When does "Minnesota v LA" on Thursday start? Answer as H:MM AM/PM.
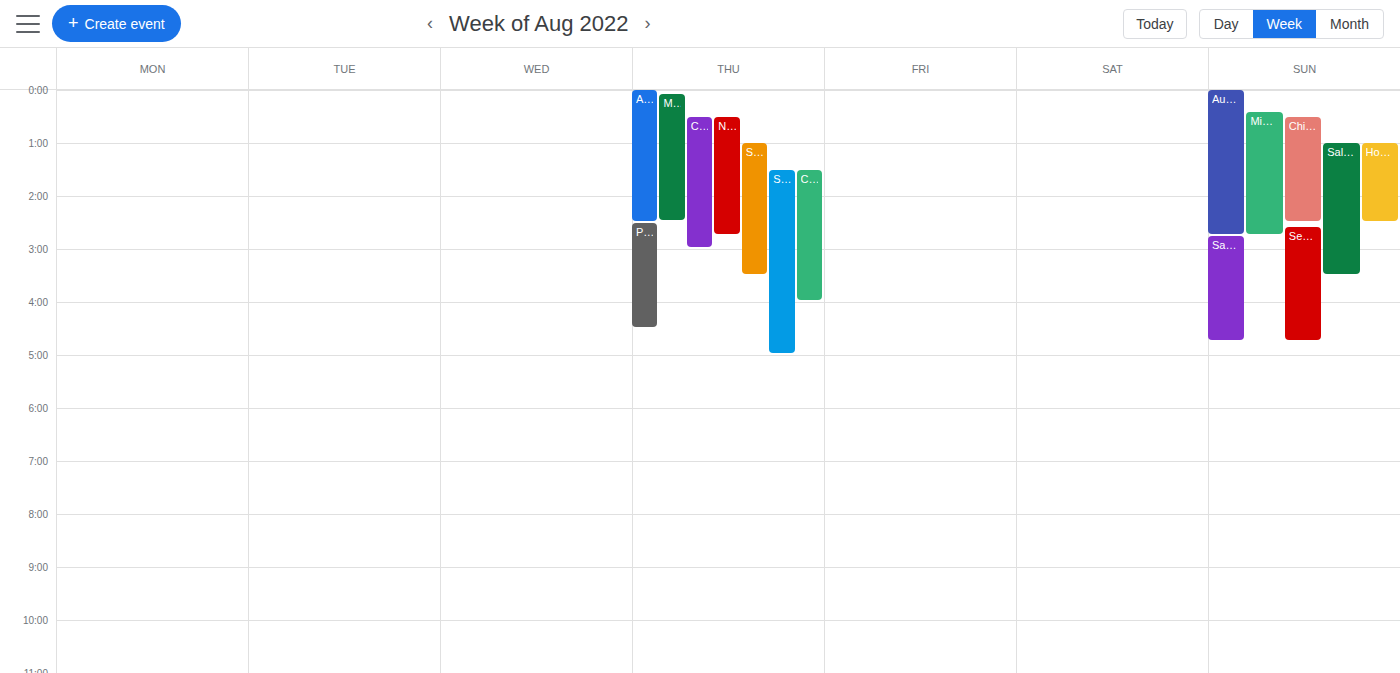
12:05 AM